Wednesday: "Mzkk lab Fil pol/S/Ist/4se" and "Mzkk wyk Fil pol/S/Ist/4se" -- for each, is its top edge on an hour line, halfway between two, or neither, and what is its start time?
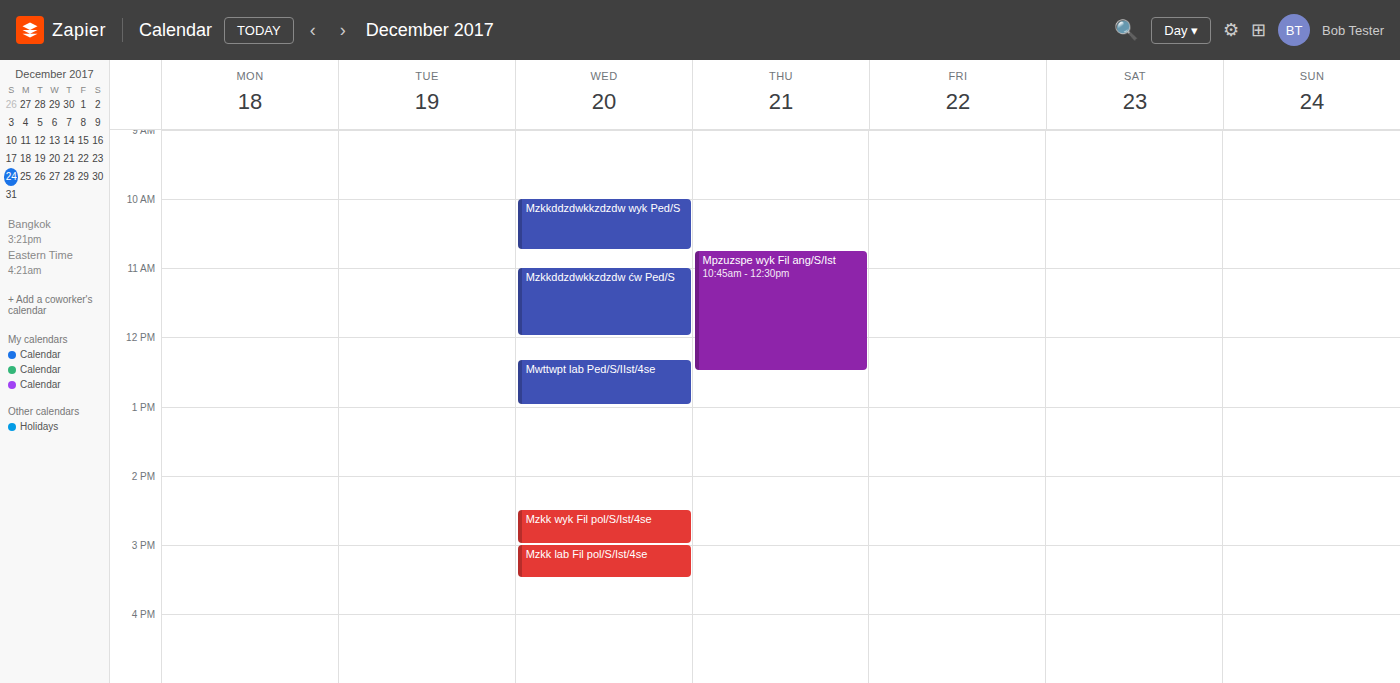
"Mzkk lab Fil pol/S/Ist/4se": 3:00 PM, exactly on the 3 PM line. "Mzkk wyk Fil pol/S/Ist/4se": 2:30 PM, halfway between the 2 PM and 3 PM lines.